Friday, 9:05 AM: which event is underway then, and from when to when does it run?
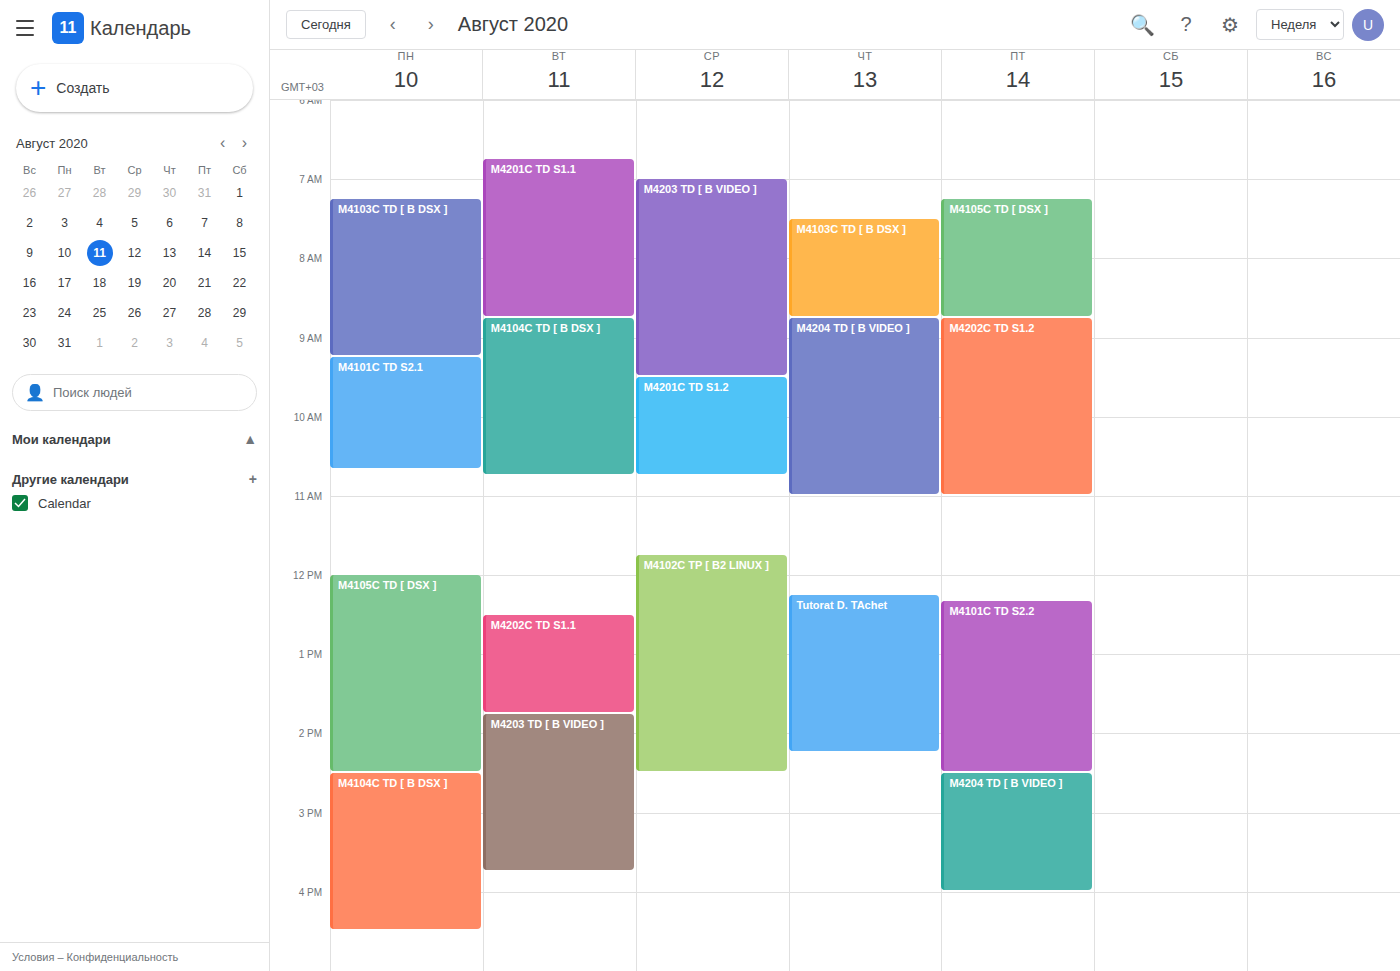
"M4202C TD S1.2", 8:45 AM to 11:00 AM